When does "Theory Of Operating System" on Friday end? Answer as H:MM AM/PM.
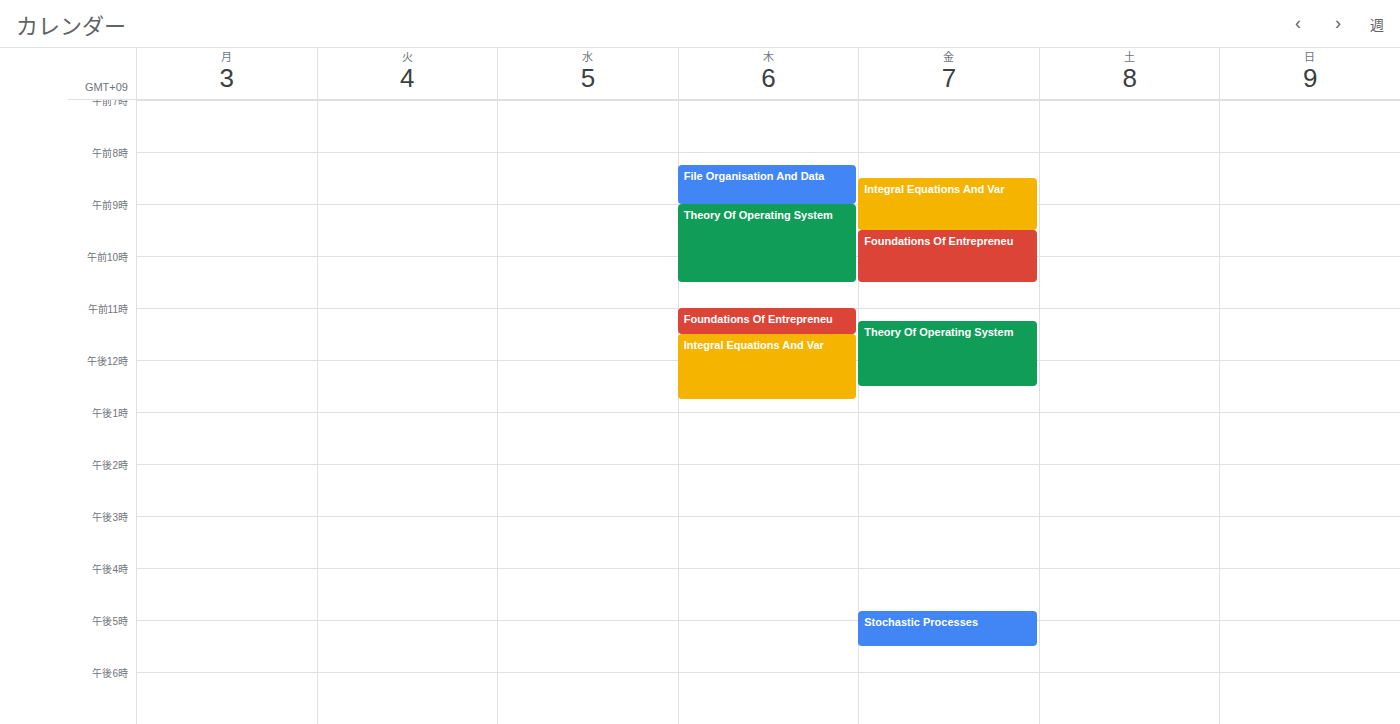
12:30 PM